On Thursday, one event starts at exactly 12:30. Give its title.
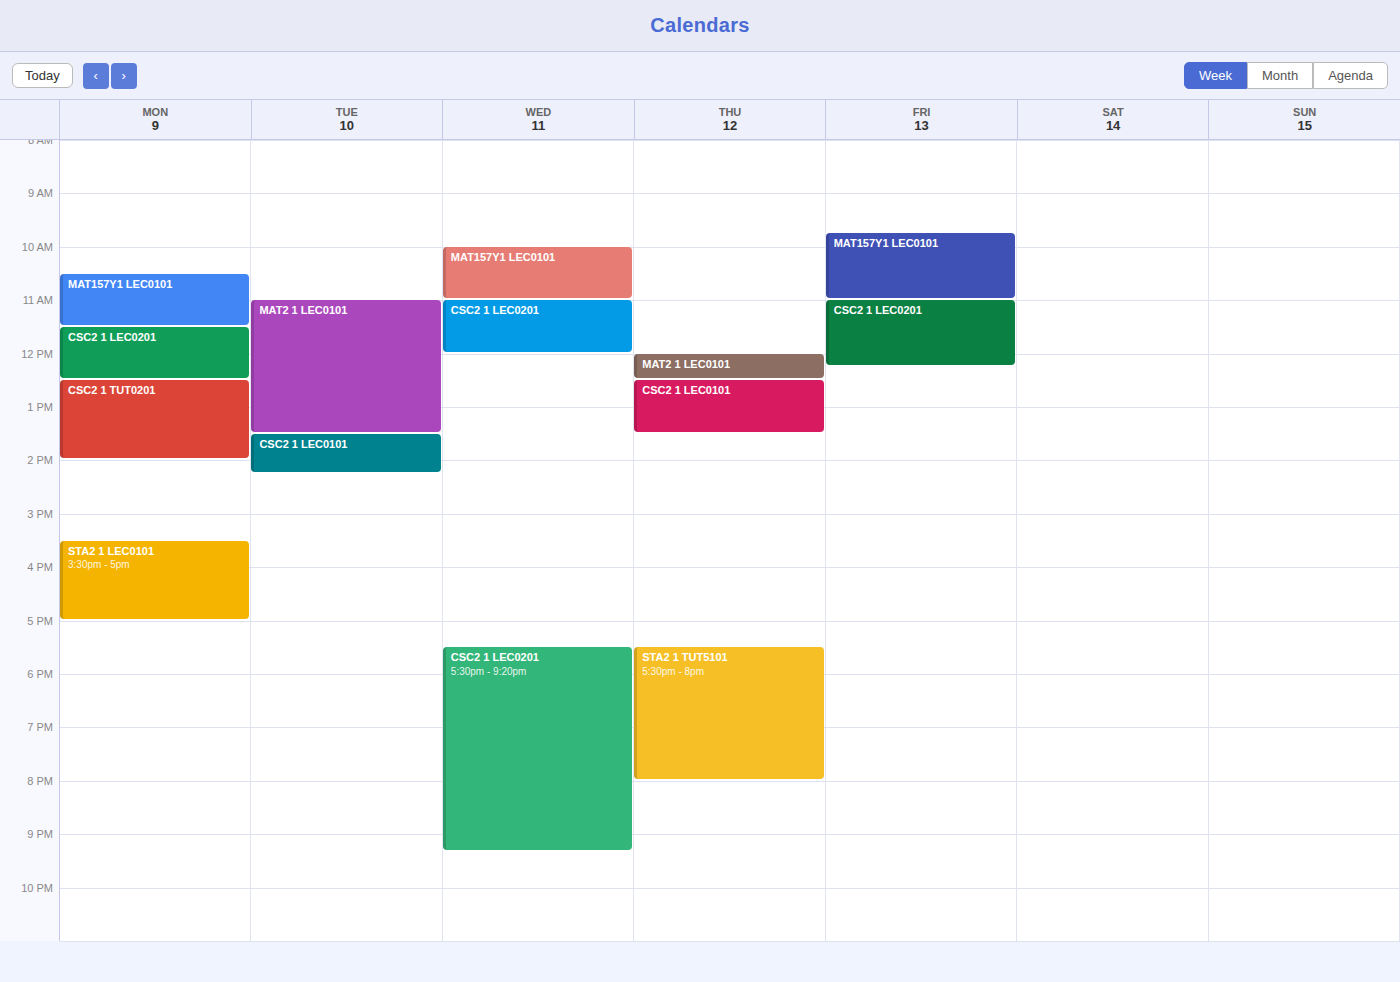
"CSC2 1 LEC0101"